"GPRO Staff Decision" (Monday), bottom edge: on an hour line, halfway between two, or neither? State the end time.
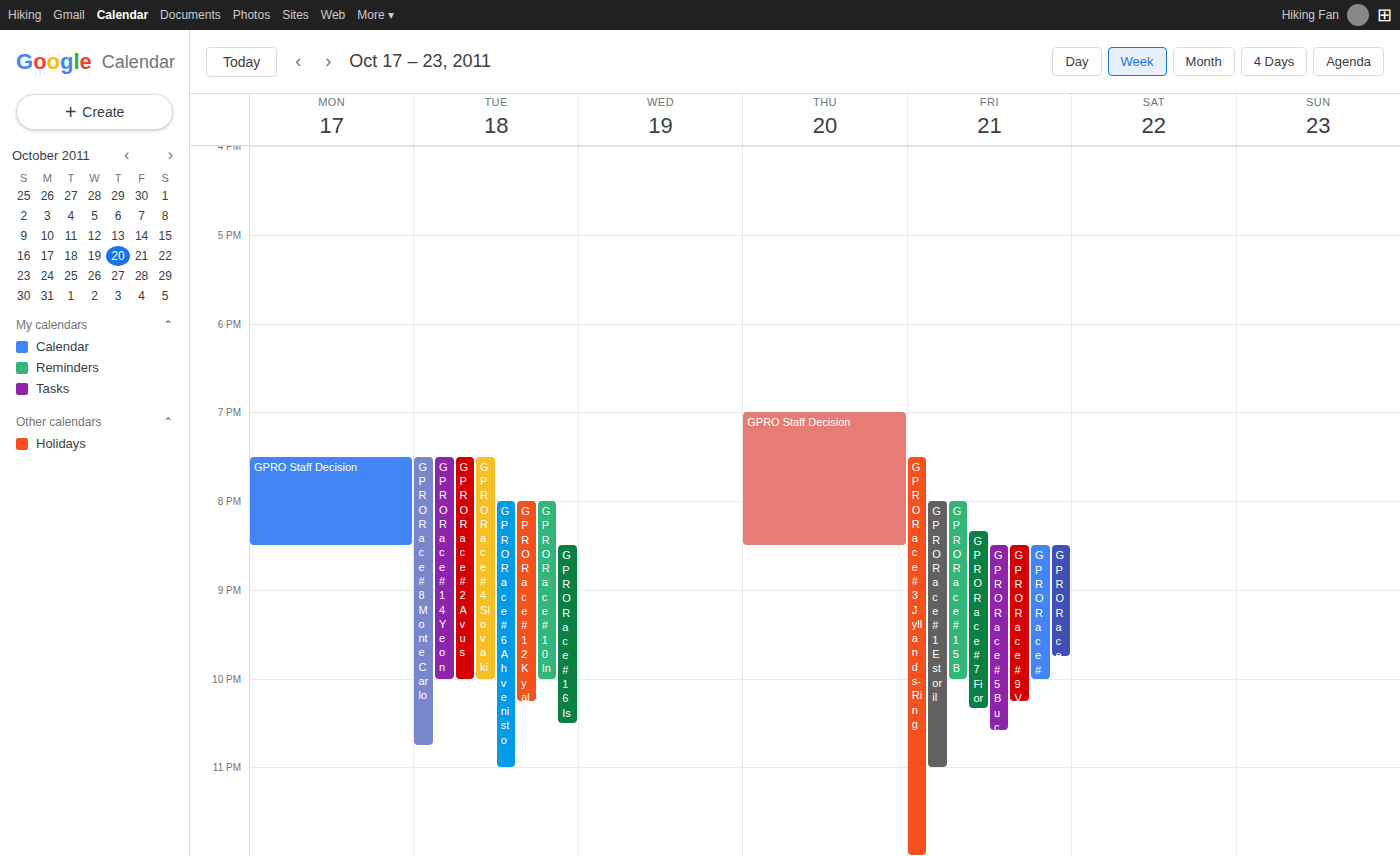
8:30 PM -- halfway between the 8 PM and 9 PM lines.